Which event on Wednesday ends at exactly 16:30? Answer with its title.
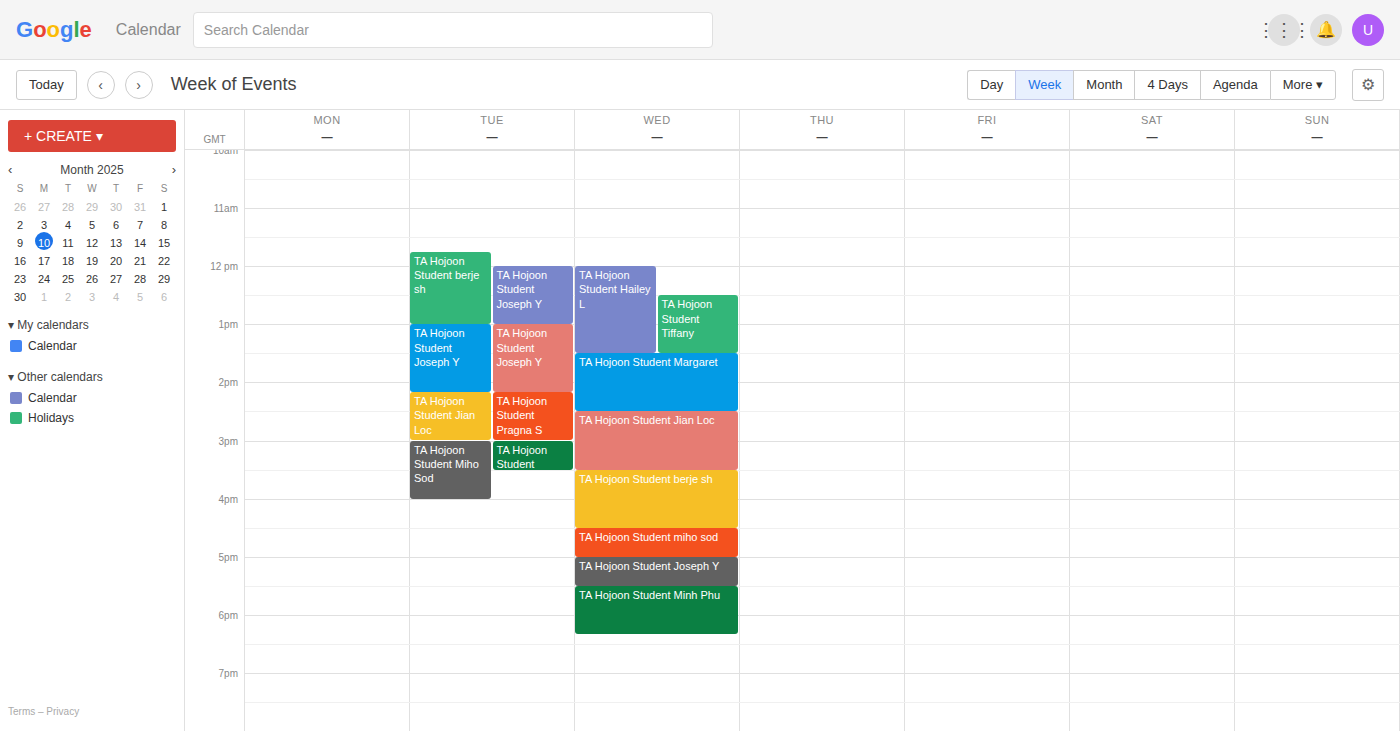
"TA Hojoon Student berje sh"